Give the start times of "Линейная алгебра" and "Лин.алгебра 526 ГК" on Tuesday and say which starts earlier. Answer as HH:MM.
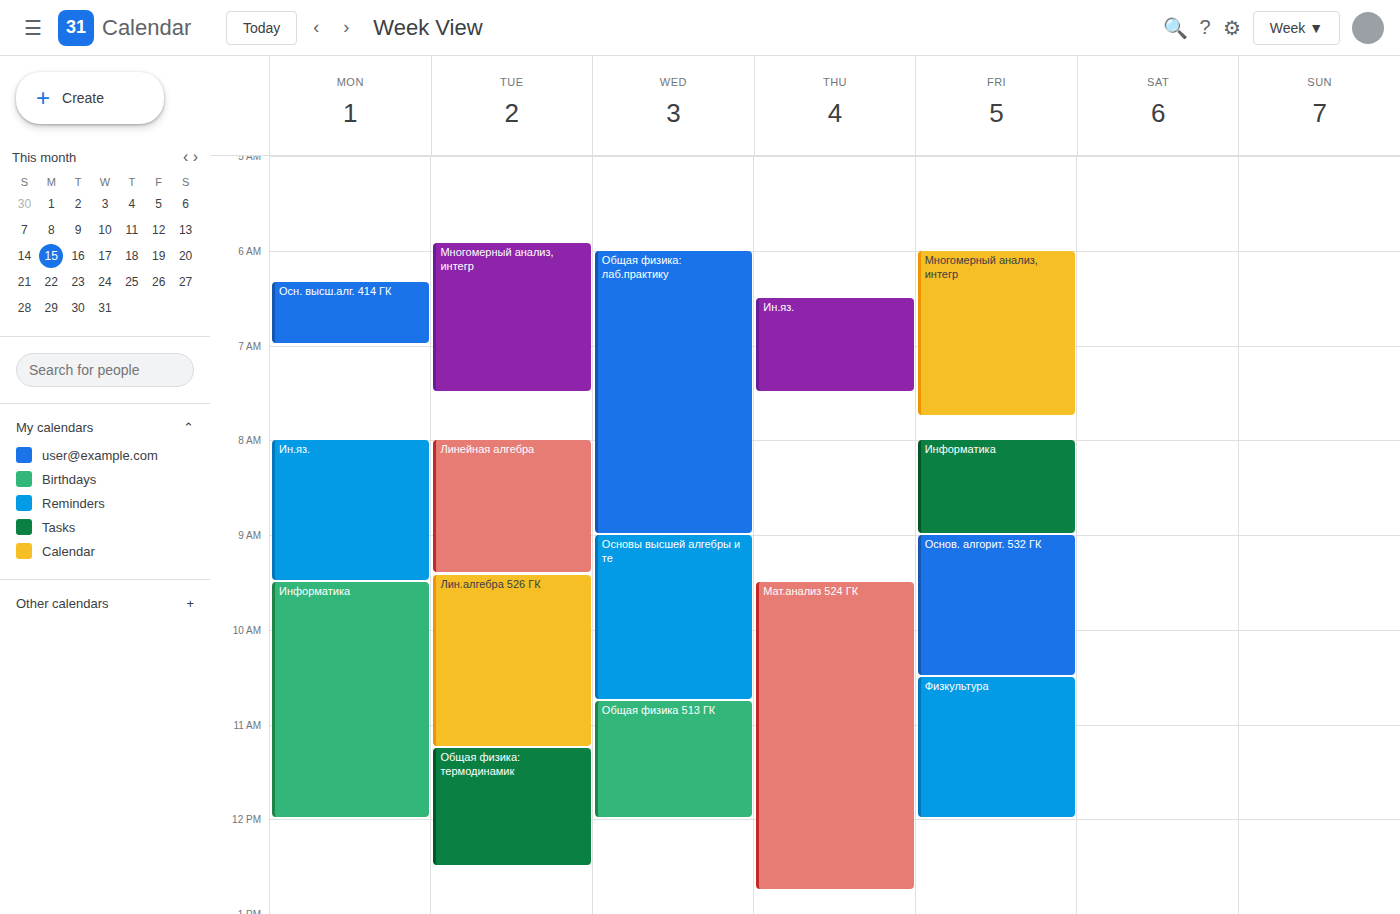
"Линейная алгебра" 08:00; "Лин.алгебра 526 ГК" 09:25.